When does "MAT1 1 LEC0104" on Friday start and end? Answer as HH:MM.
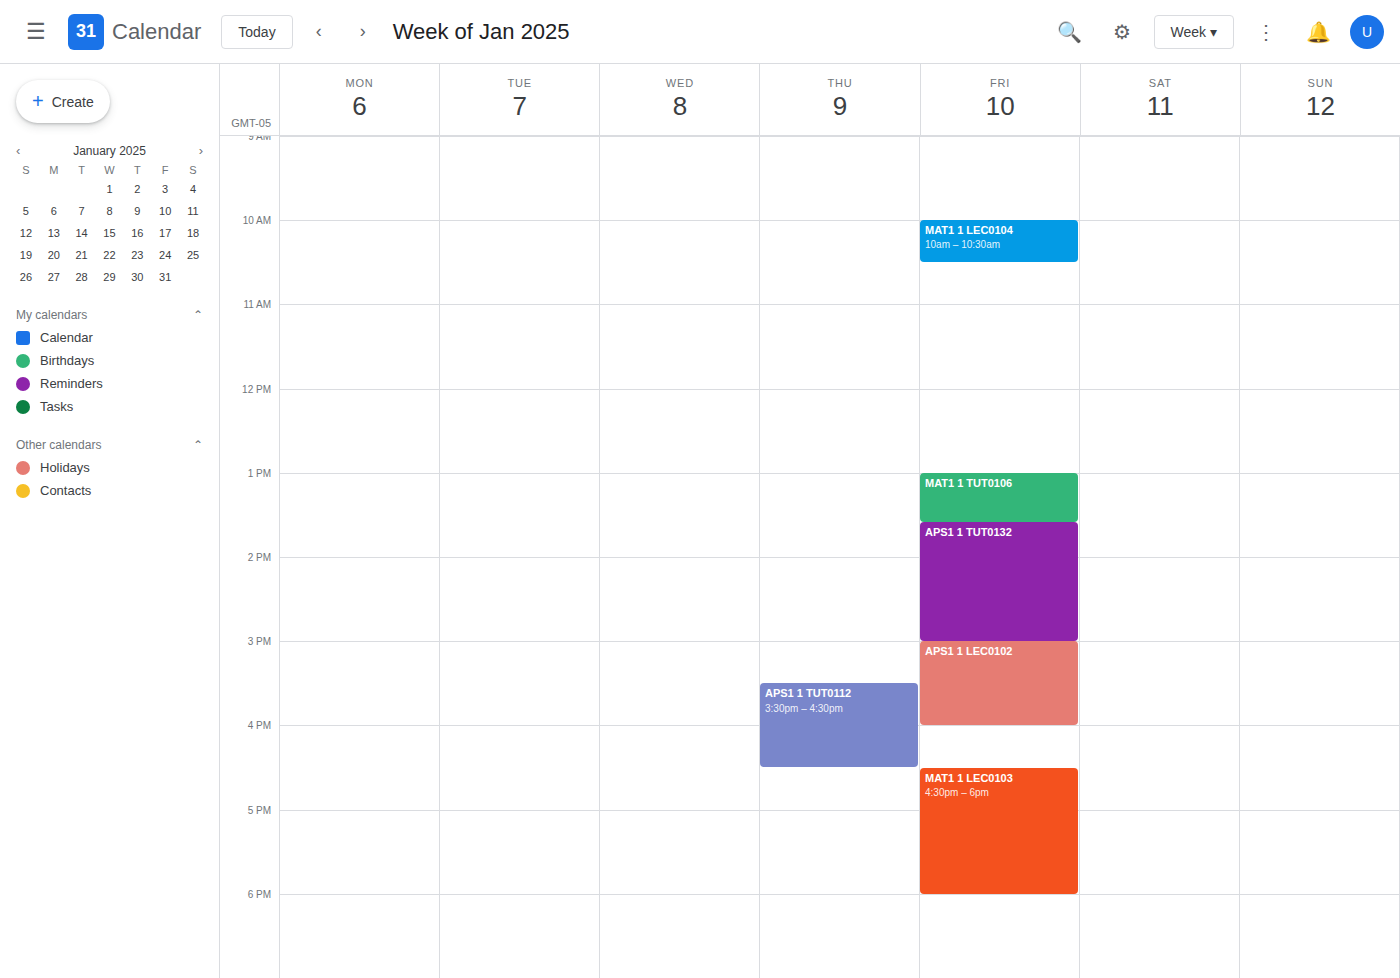
10:00 to 10:30